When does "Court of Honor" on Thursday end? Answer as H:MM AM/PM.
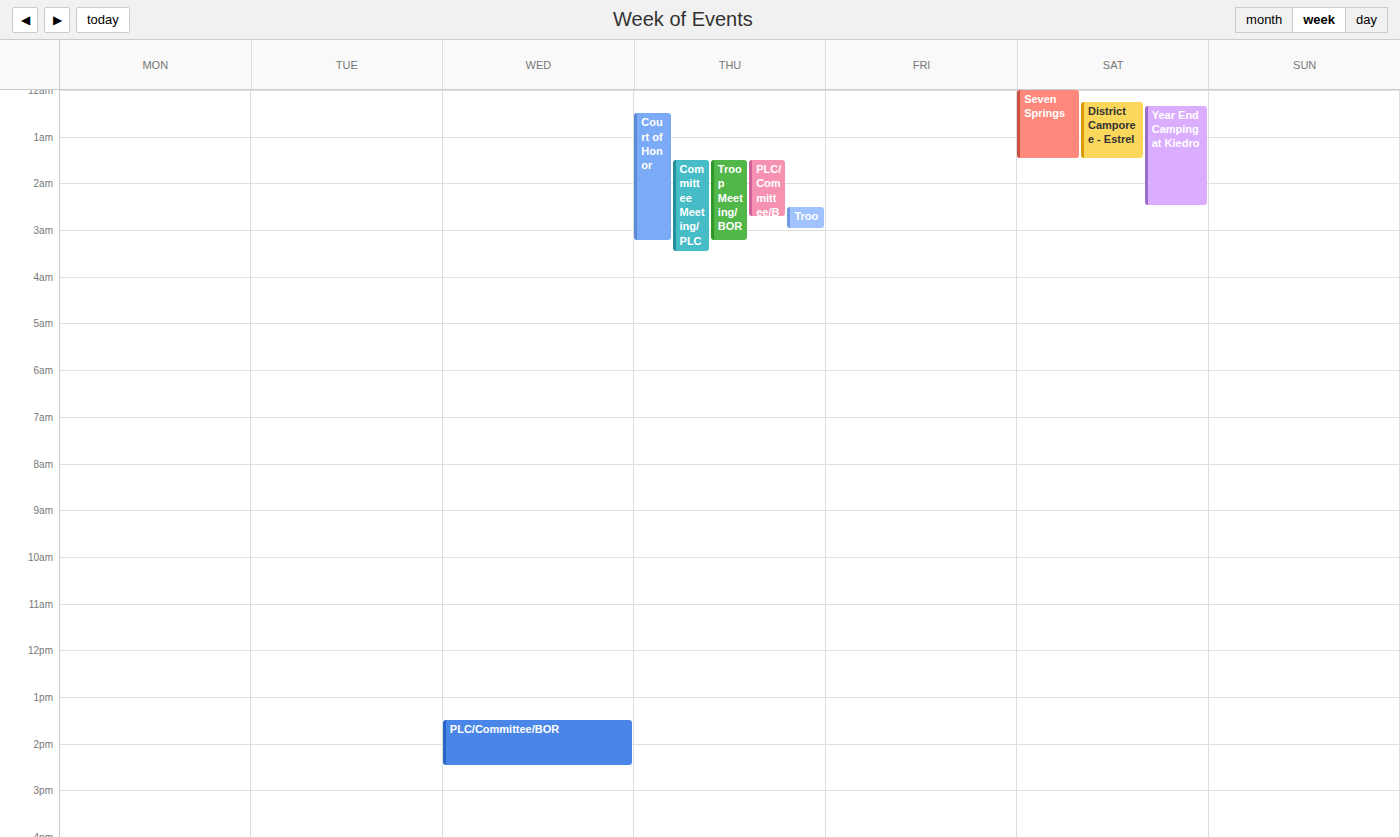
3:15 AM